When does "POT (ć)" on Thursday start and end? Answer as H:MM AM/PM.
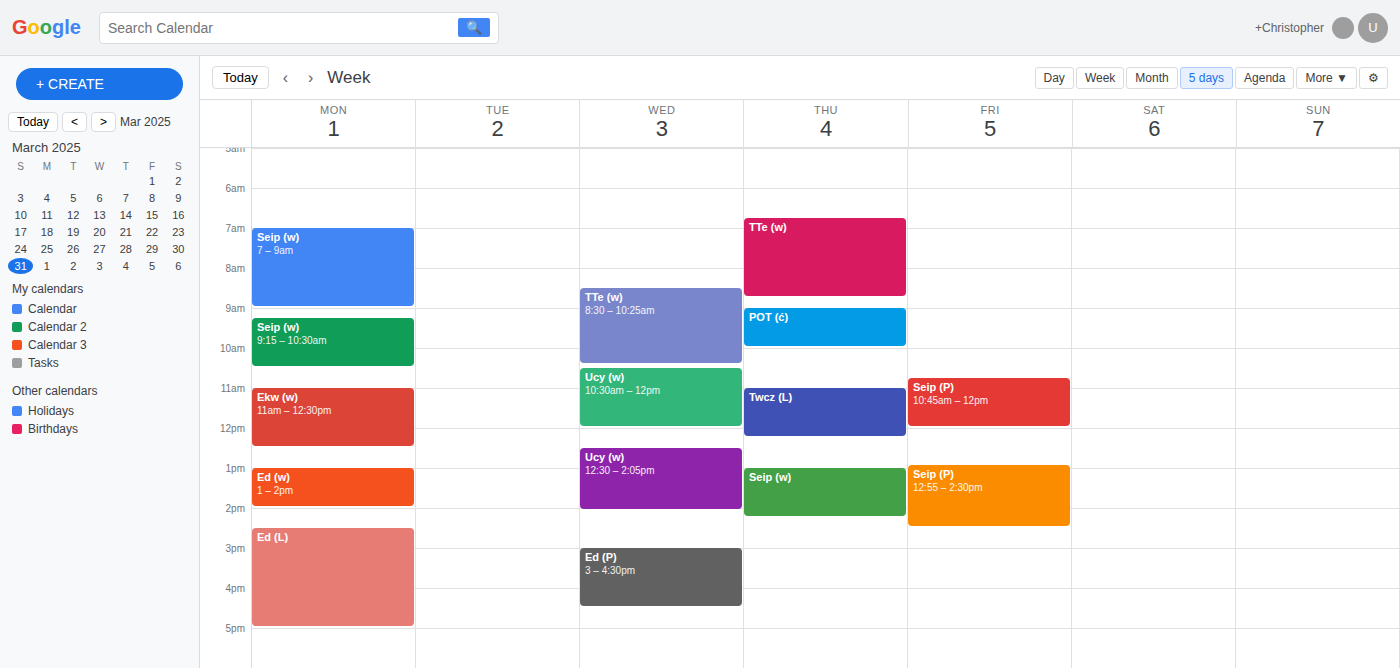
9:00 AM to 10:00 AM